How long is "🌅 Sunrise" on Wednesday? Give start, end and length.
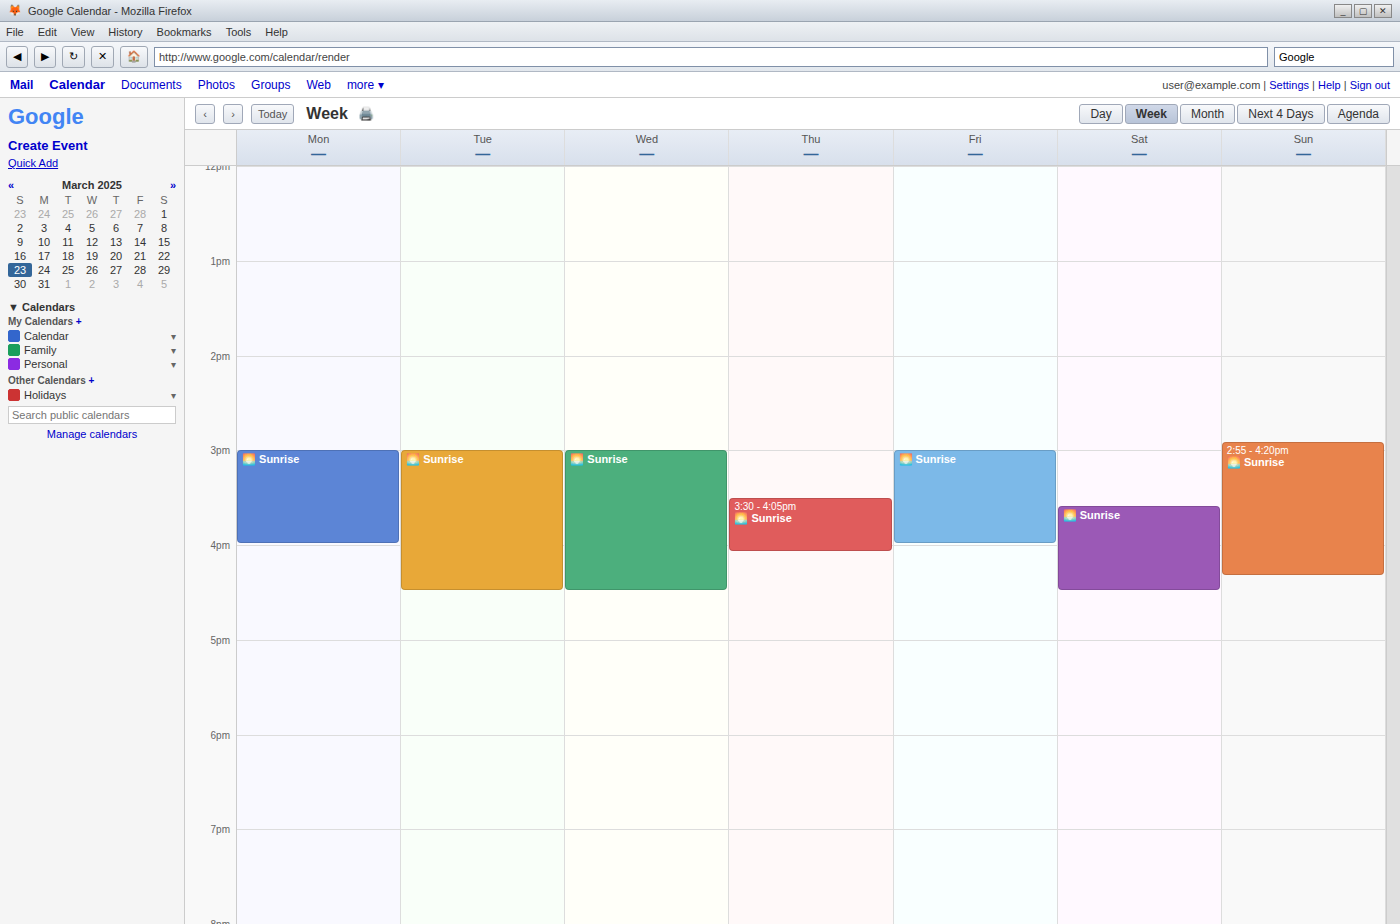
3:00 PM to 4:30 PM, 1 hour 30 minutes